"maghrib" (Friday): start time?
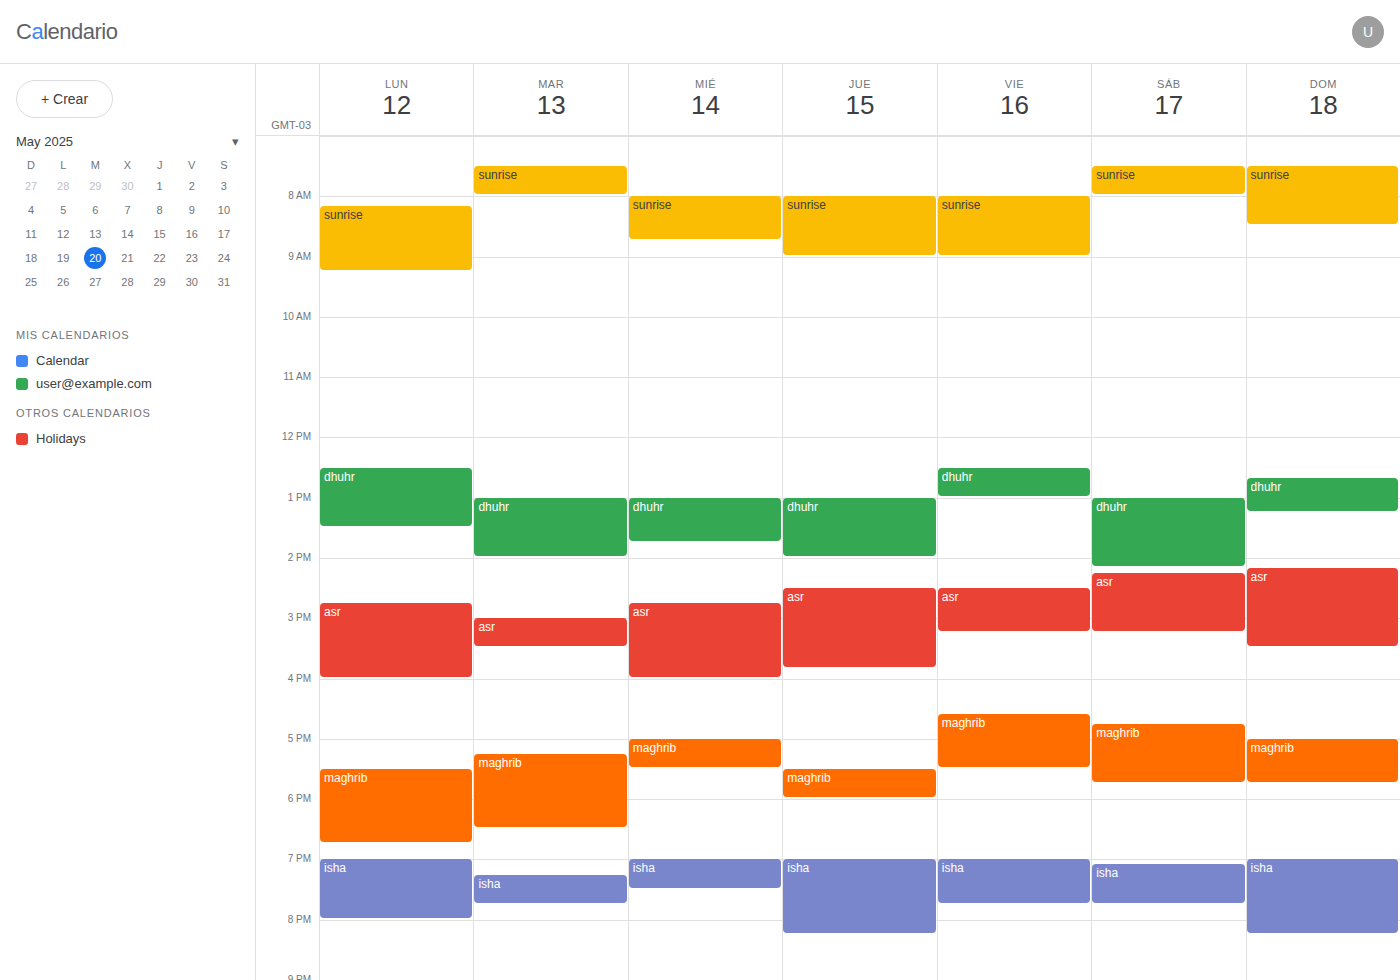
4:35 PM